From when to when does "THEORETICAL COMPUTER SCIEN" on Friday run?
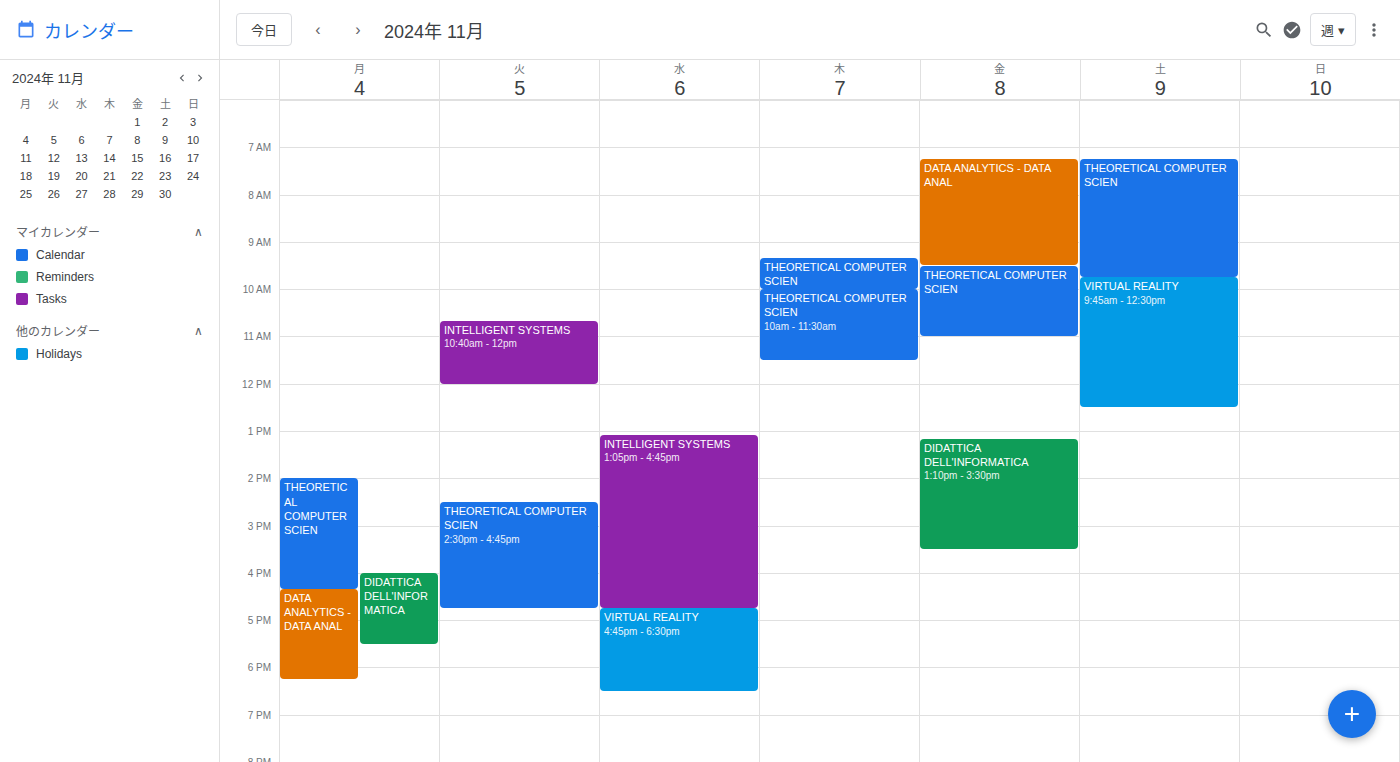
9:30 AM to 11:00 AM